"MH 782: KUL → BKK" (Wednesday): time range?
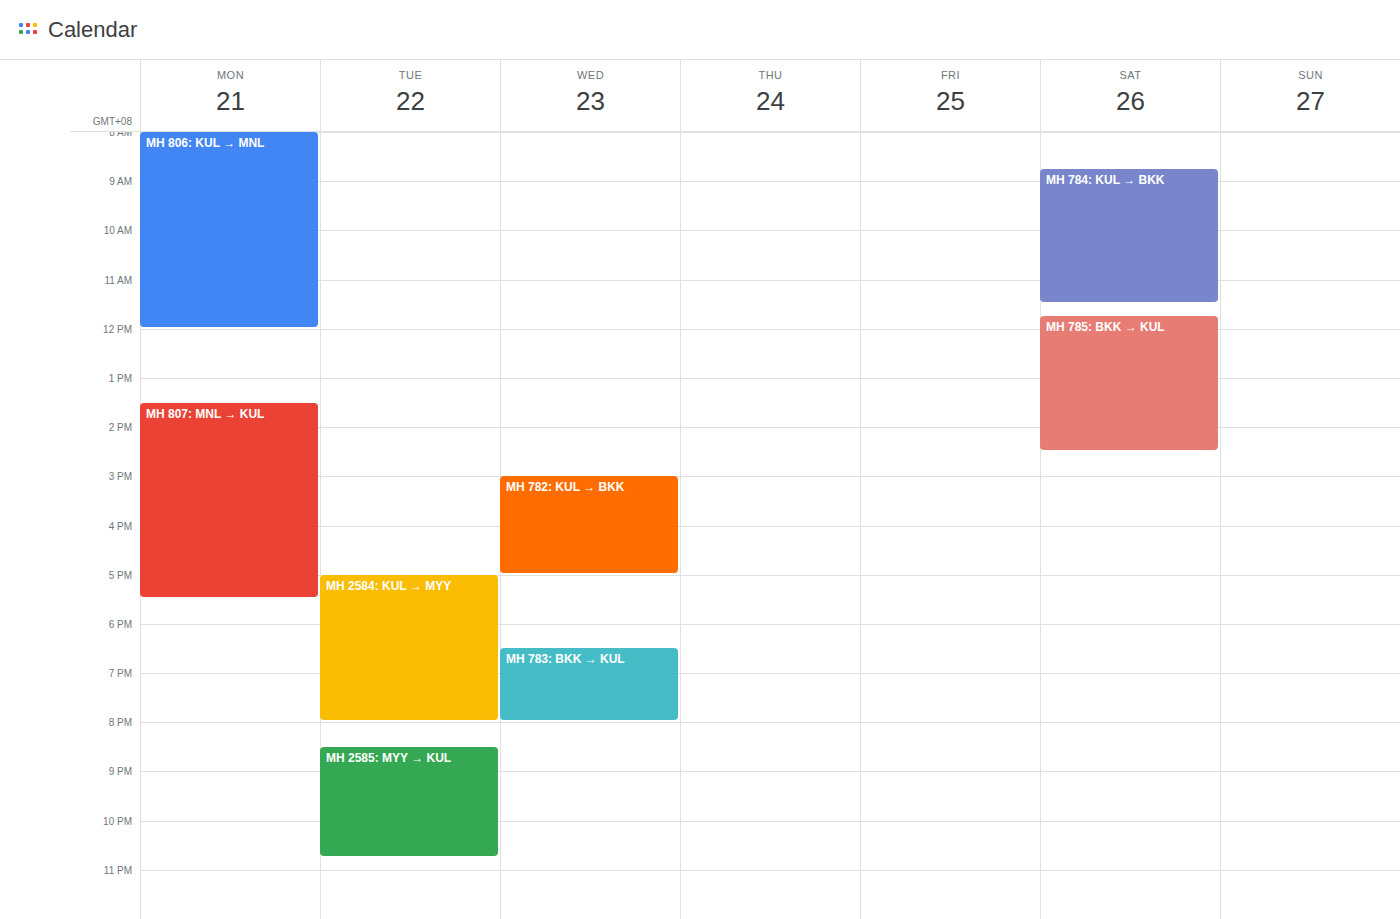
3:00 PM to 5:00 PM